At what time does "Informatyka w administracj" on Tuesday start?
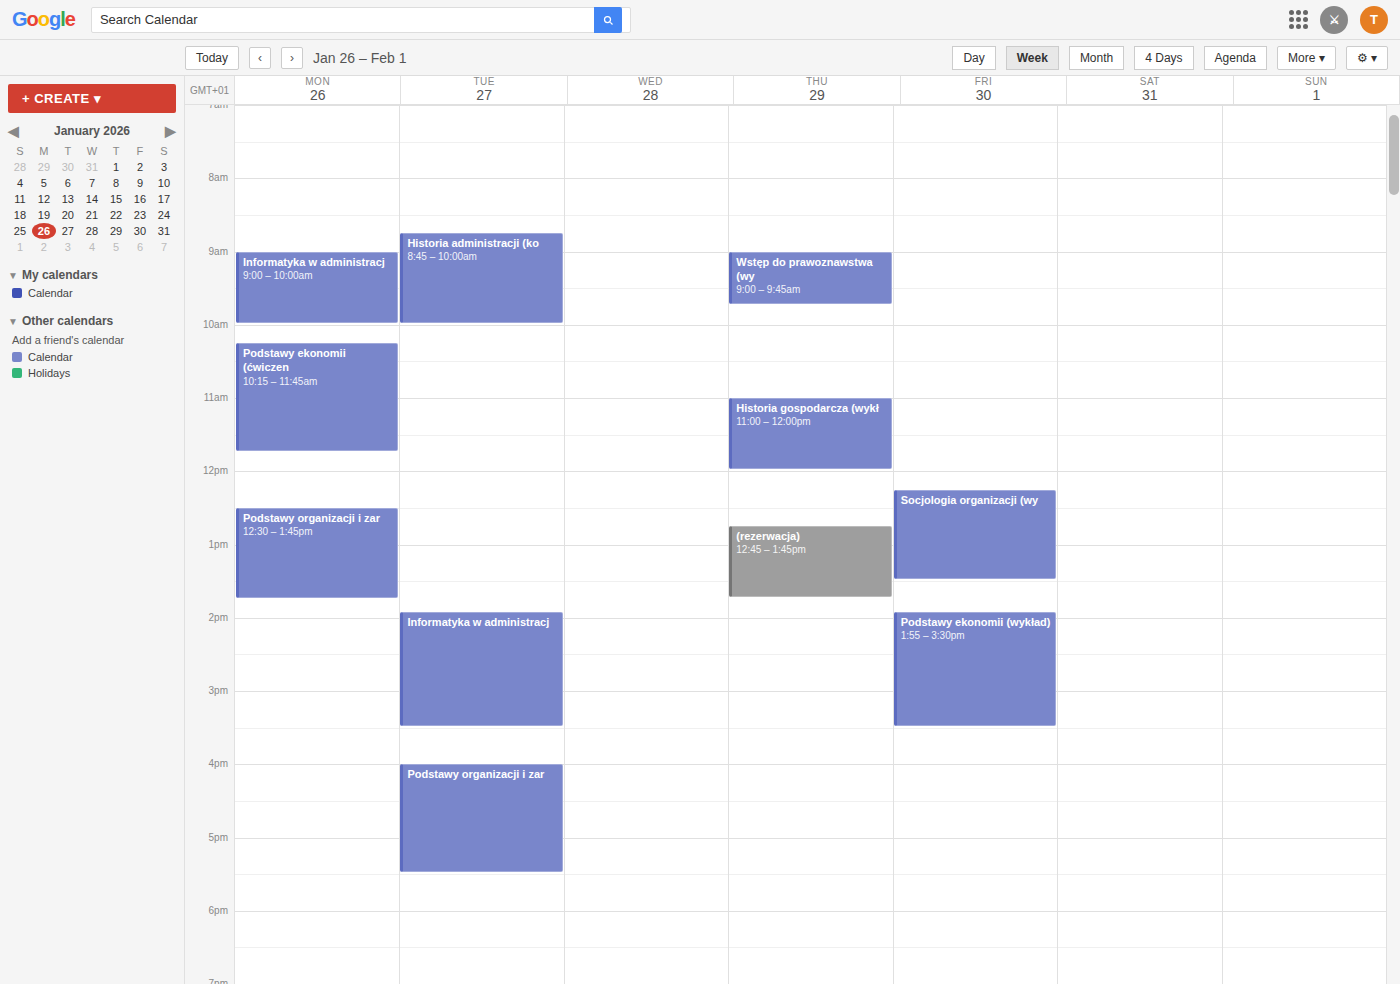
1:55 PM